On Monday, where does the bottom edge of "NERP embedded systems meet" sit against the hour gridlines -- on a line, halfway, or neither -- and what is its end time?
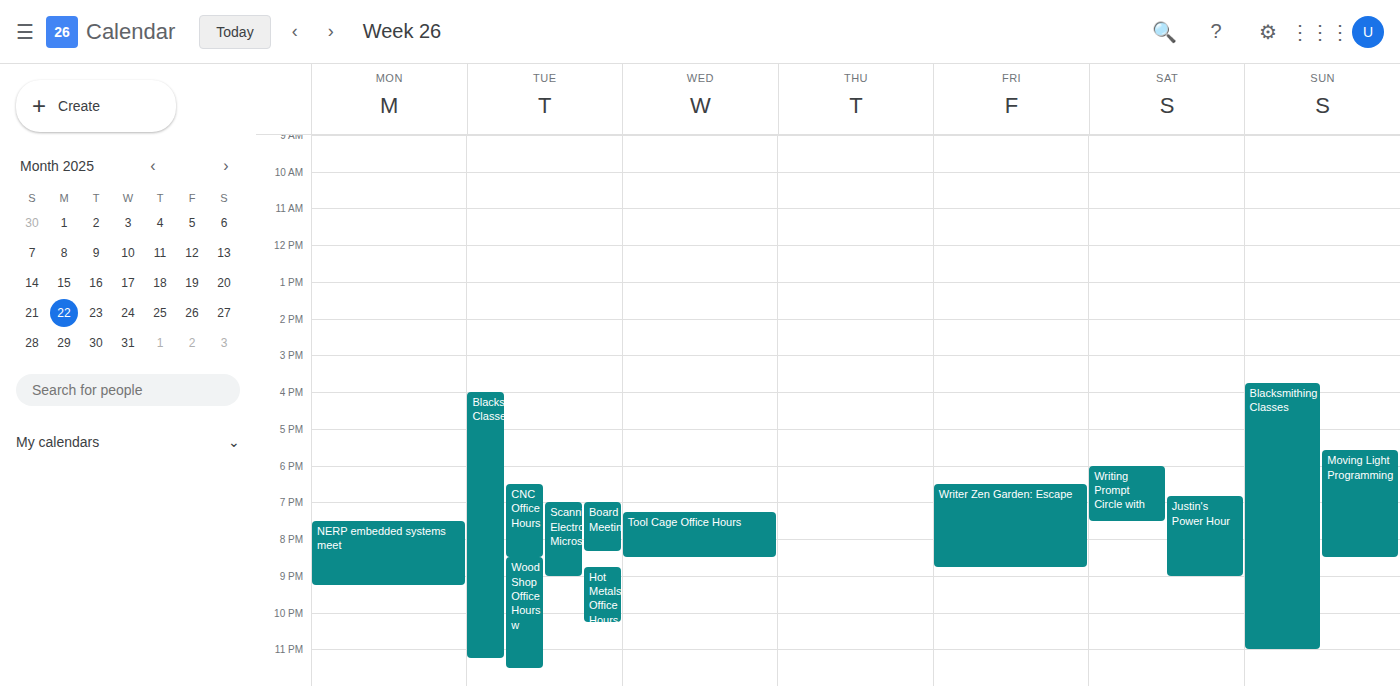
9:15 PM -- neither: a quarter of the way from the 9 PM line to the 10 PM line.